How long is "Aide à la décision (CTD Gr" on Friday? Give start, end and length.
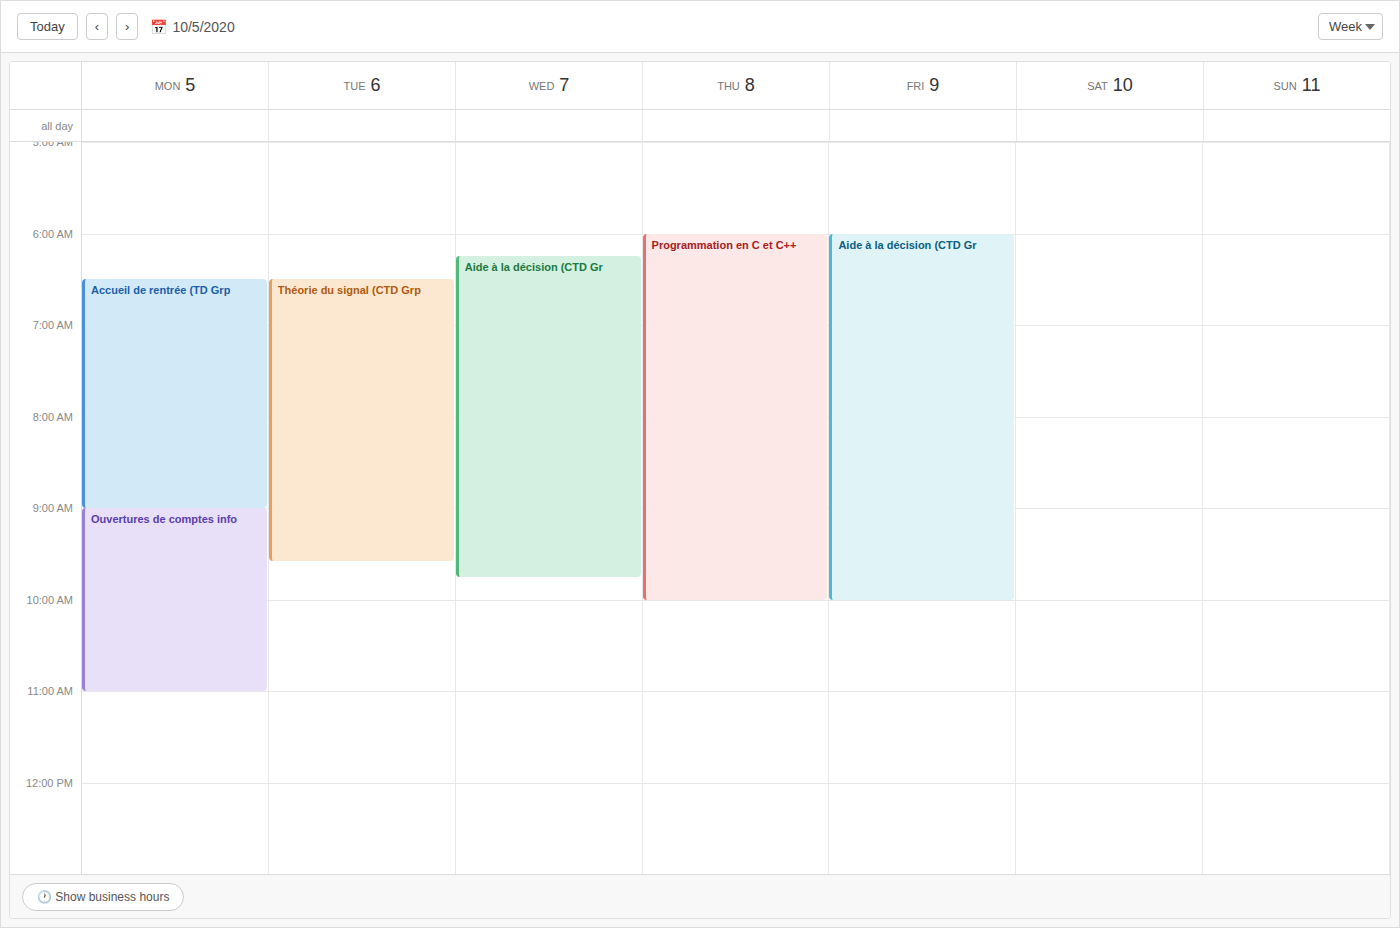
6:00 AM to 10:00 AM, 4 hours